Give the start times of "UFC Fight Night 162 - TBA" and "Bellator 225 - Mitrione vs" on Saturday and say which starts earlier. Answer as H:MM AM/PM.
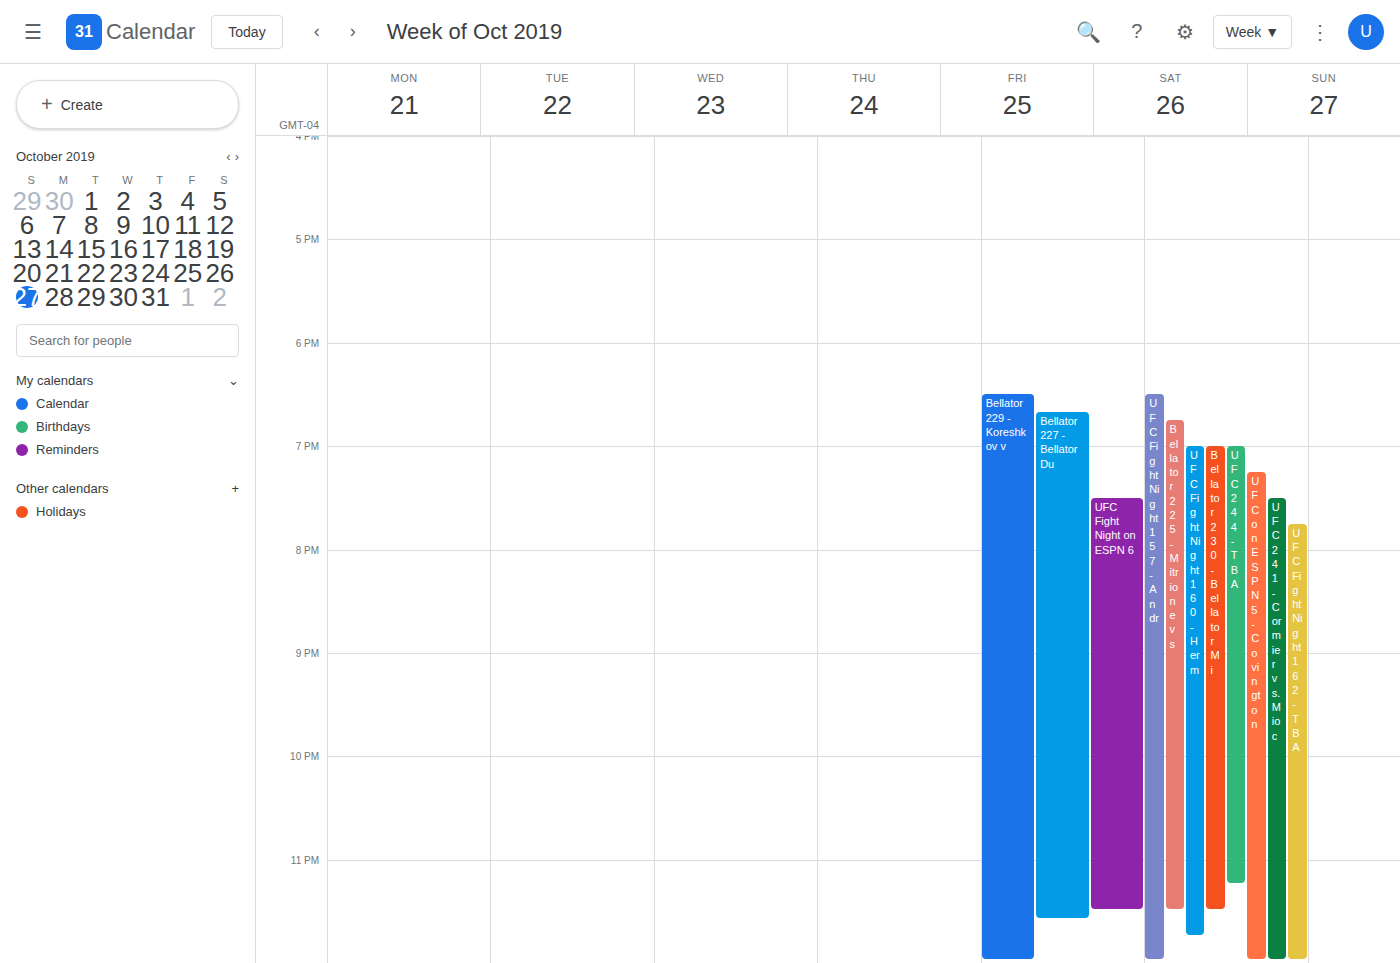
"Bellator 225 - Mitrione vs" 6:45 PM; "UFC Fight Night 162 - TBA" 7:45 PM.